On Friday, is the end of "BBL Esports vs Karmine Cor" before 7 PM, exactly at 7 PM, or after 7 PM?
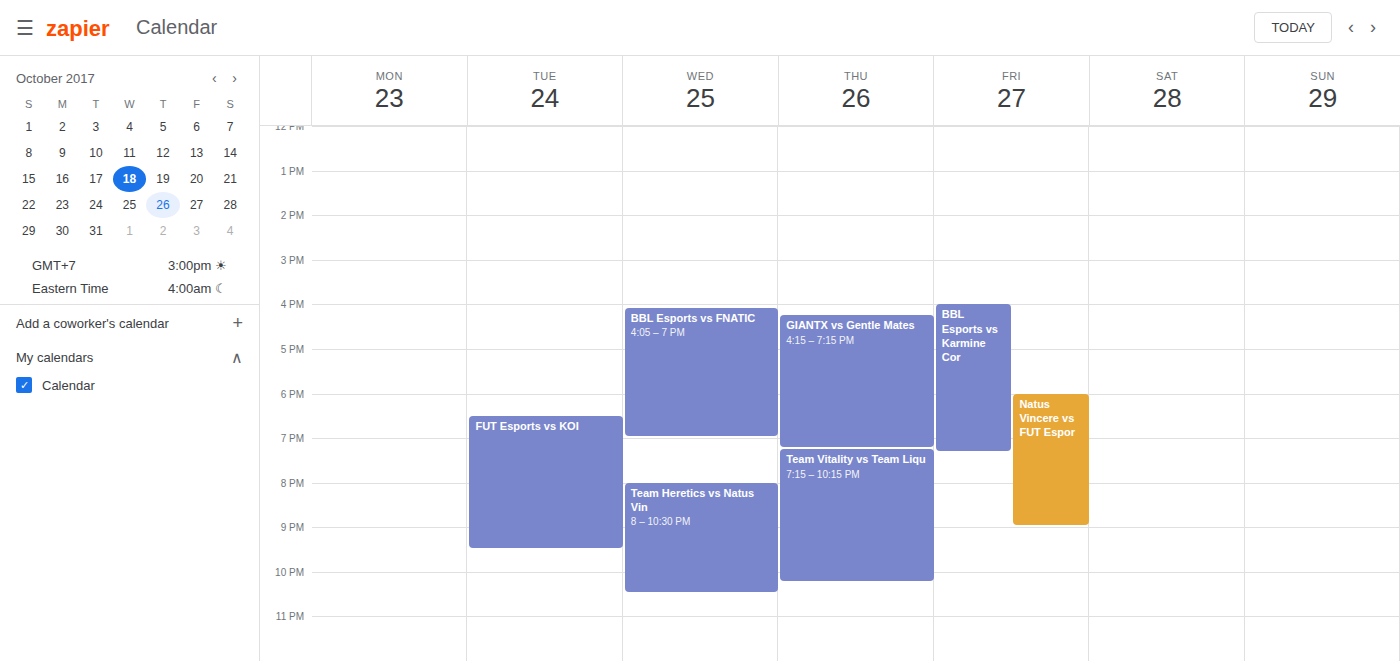
7:20 PM -- after 7 PM, 20 minutes below the 7 PM line.